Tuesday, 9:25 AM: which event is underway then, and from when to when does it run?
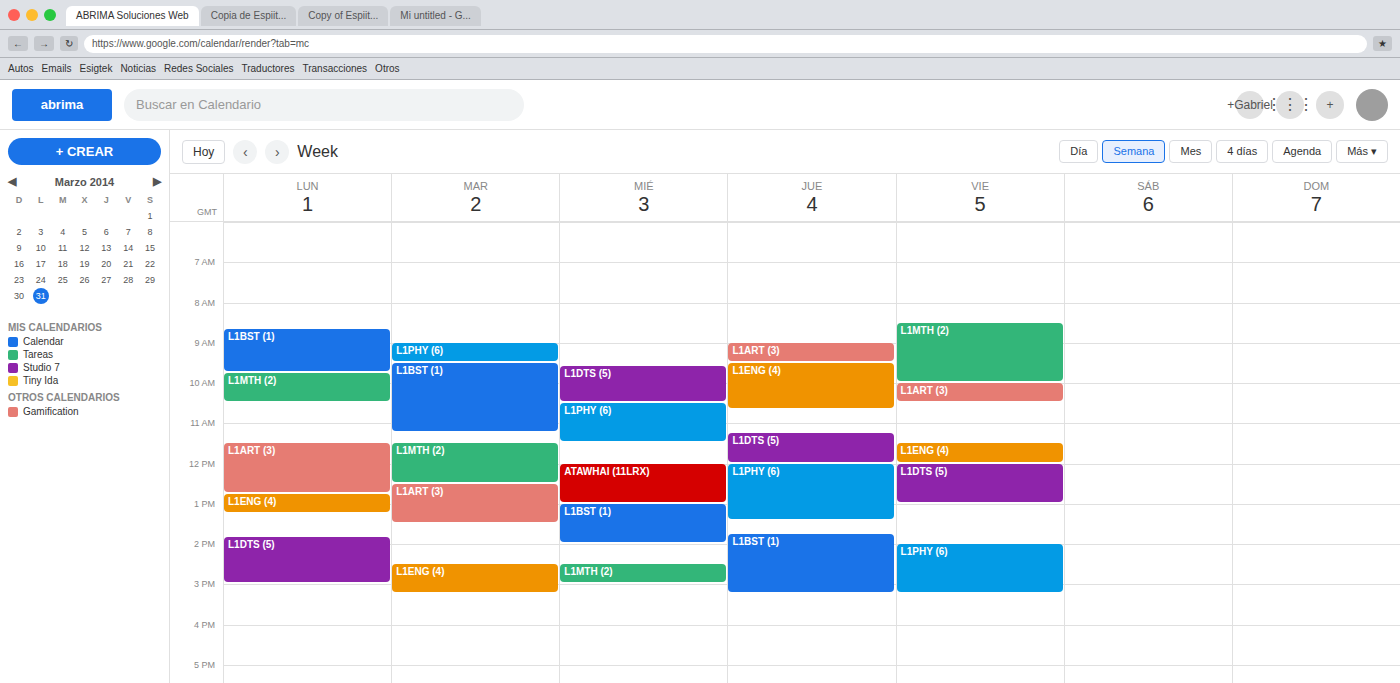
"L1PHY (6)", 9:00 AM to 9:30 AM